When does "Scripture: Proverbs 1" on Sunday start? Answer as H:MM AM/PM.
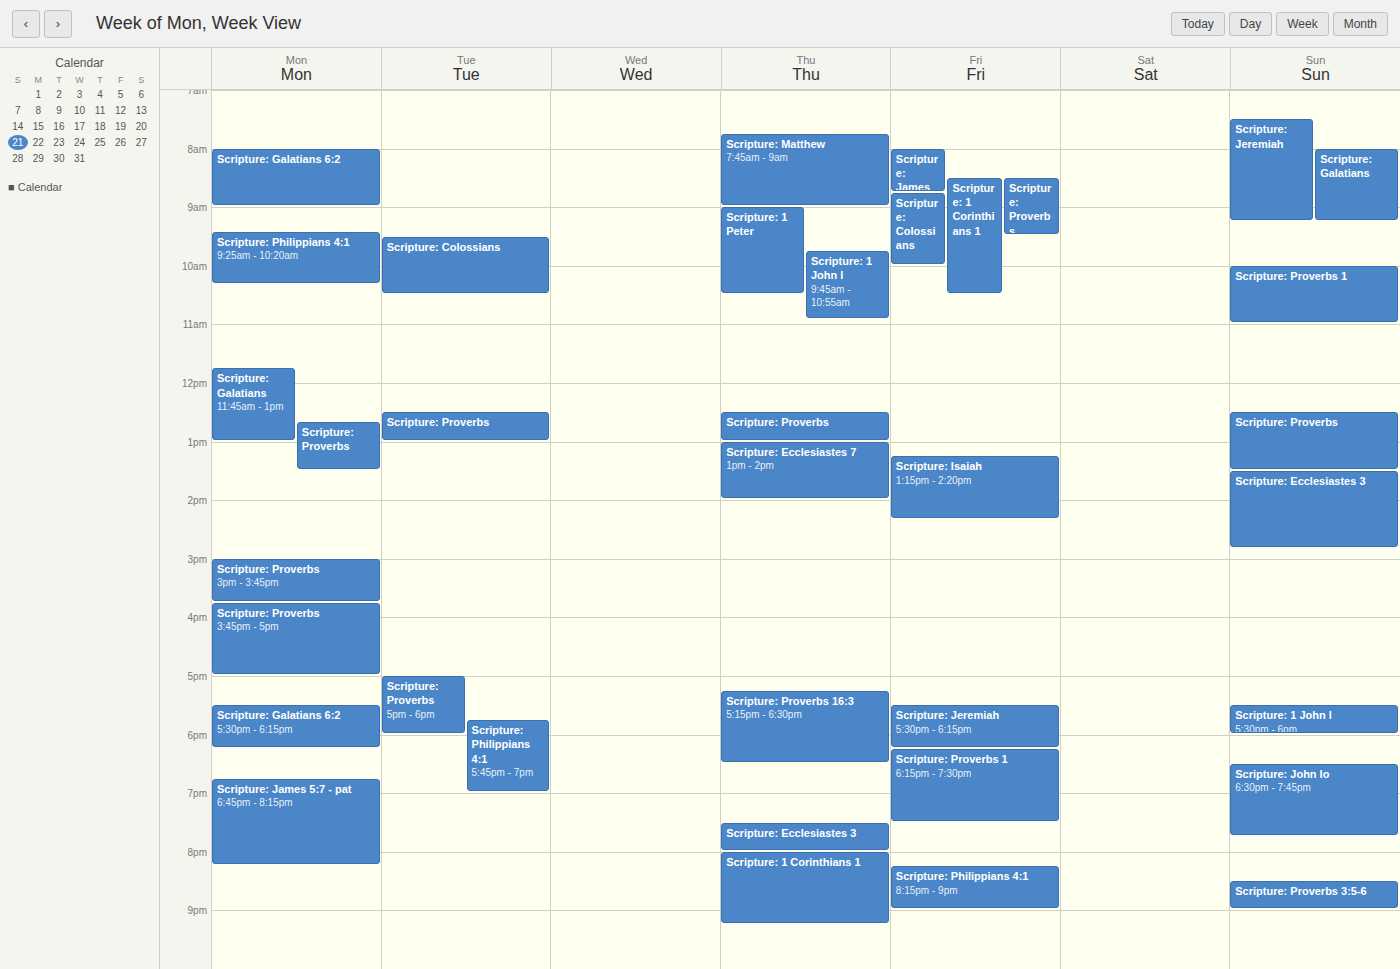
10:00 AM